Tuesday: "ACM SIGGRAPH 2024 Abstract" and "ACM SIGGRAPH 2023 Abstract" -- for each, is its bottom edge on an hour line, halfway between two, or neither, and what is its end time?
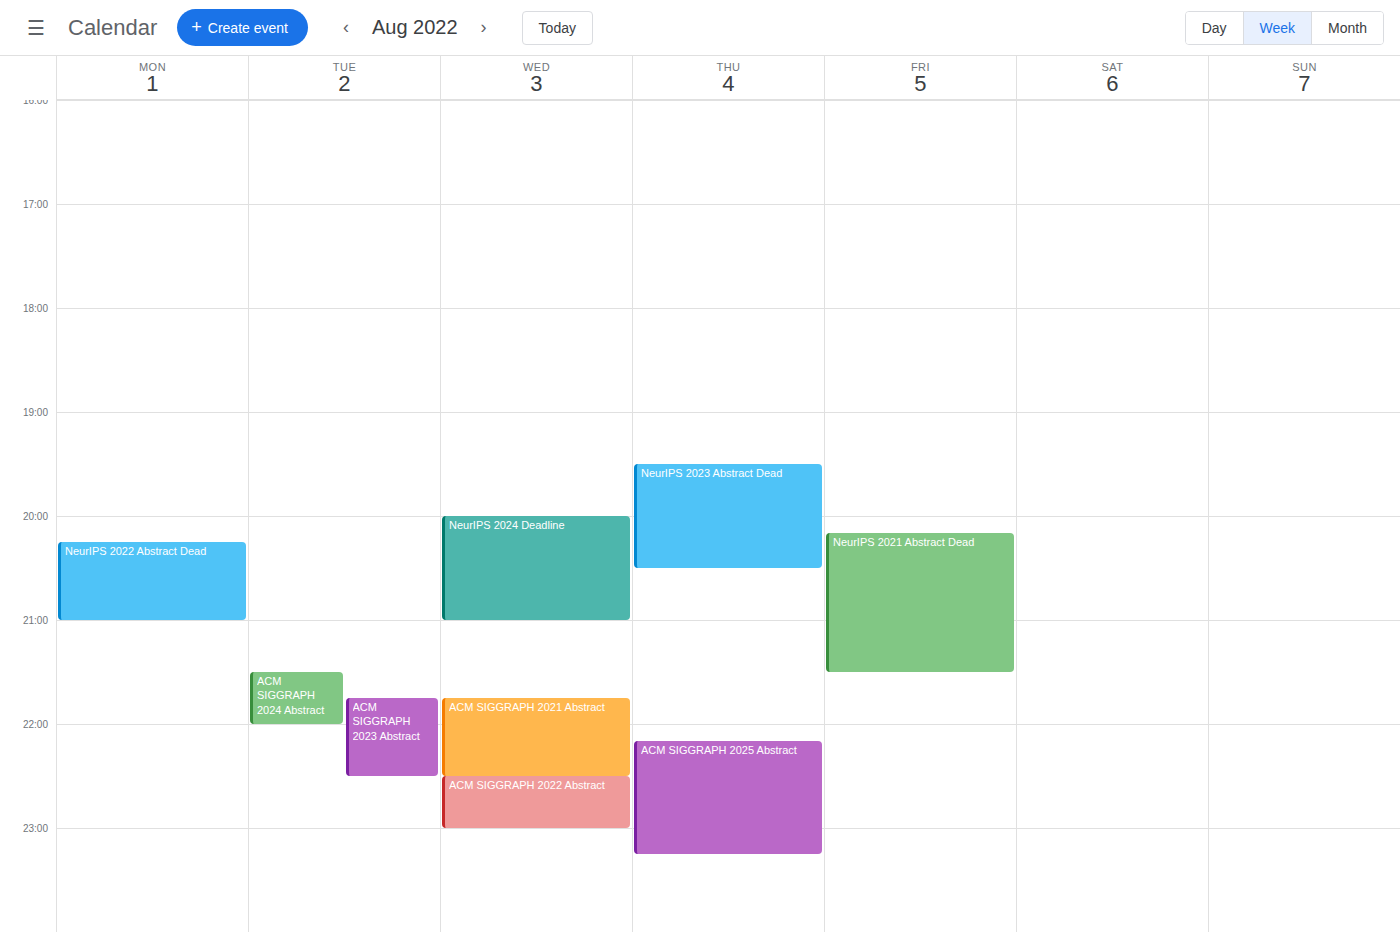
"ACM SIGGRAPH 2024 Abstract": 10:00 PM, exactly on the 10 PM line. "ACM SIGGRAPH 2023 Abstract": 10:30 PM, halfway between the 10 PM and 11 PM lines.